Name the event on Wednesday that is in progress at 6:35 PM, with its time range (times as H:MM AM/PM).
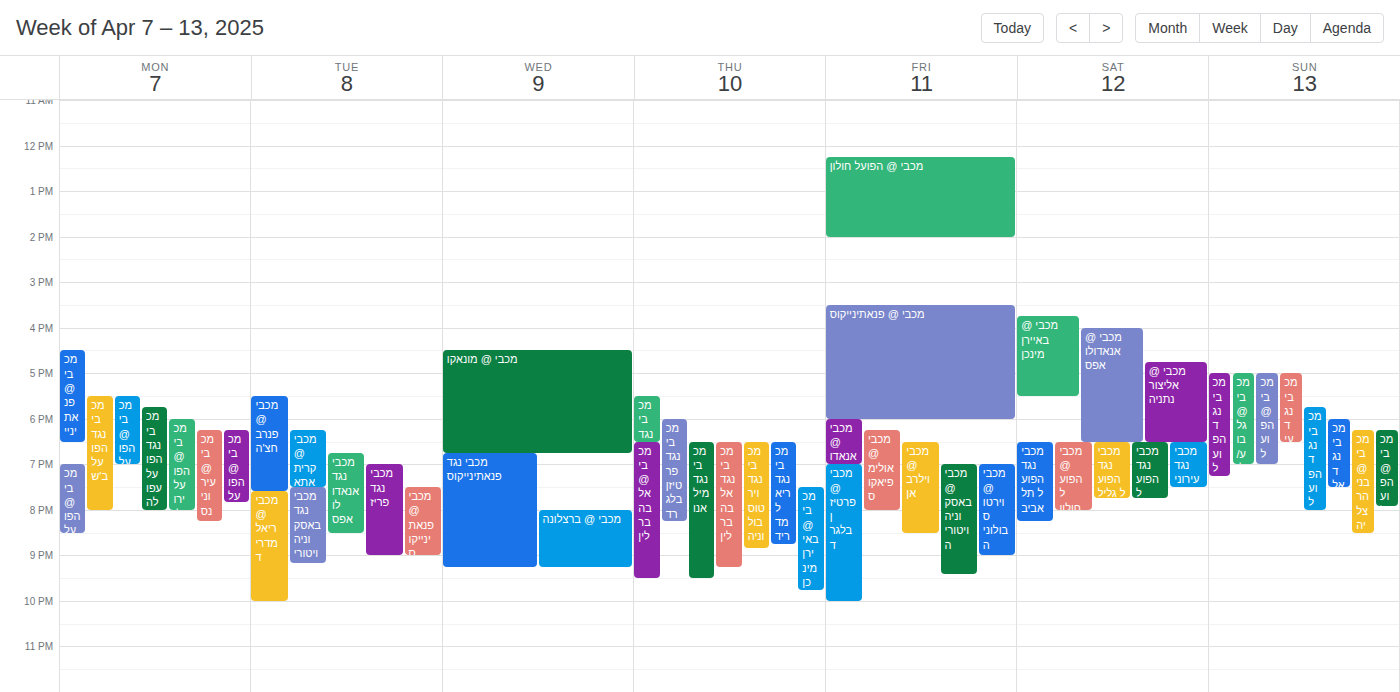
"מכבי @ מונאקו", 4:30 PM to 6:45 PM